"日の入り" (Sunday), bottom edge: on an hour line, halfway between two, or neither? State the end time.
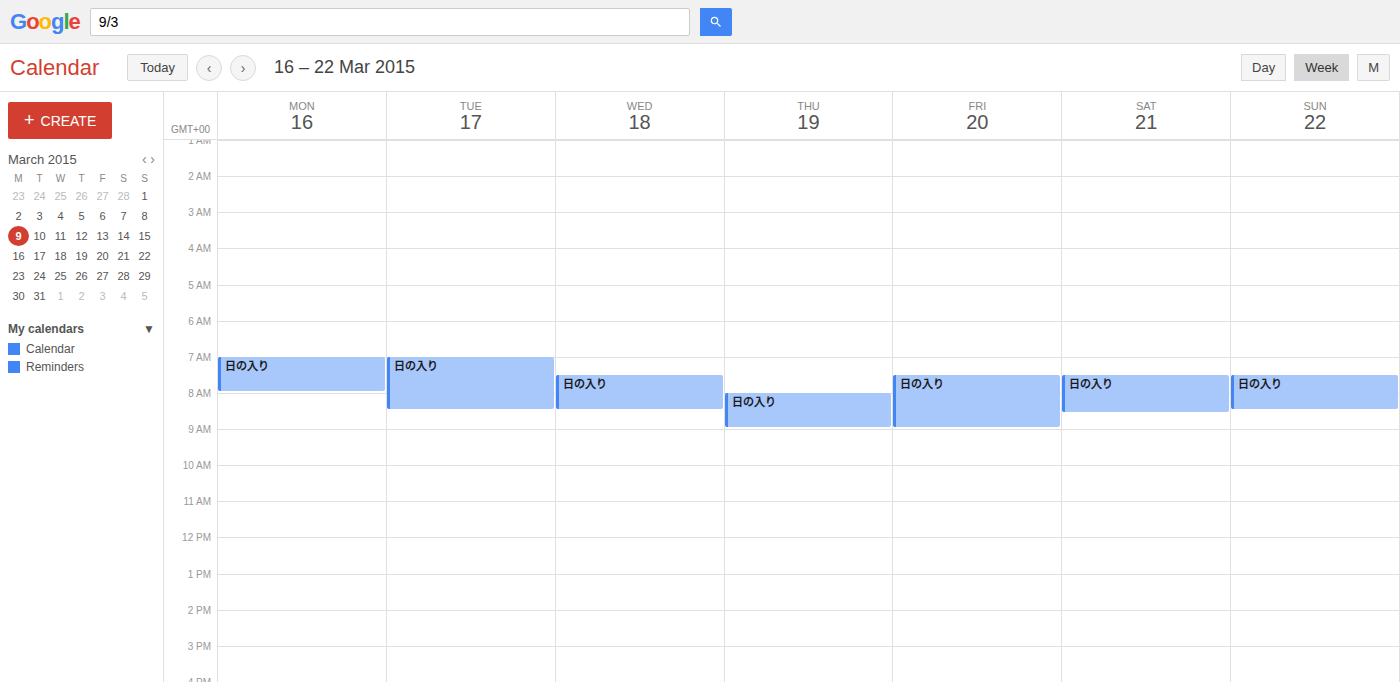
8:30 AM -- halfway between the 8 AM and 9 AM lines.